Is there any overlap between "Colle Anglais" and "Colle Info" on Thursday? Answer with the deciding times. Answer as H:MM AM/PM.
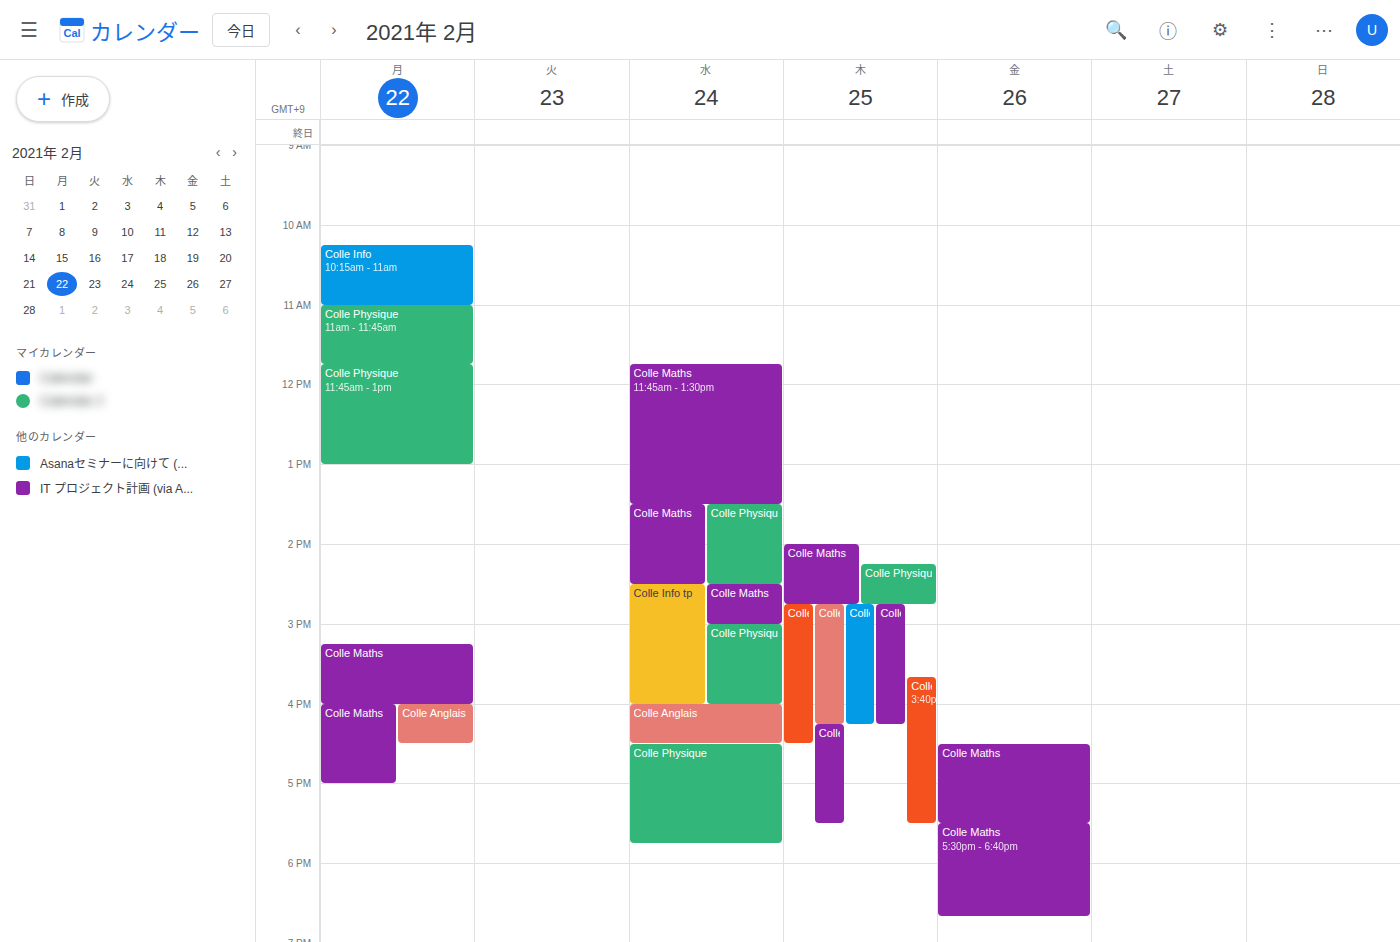
"Colle Anglais" runs 2:45 PM to 4:15 PM, inside "Colle Info" -- they overlap.